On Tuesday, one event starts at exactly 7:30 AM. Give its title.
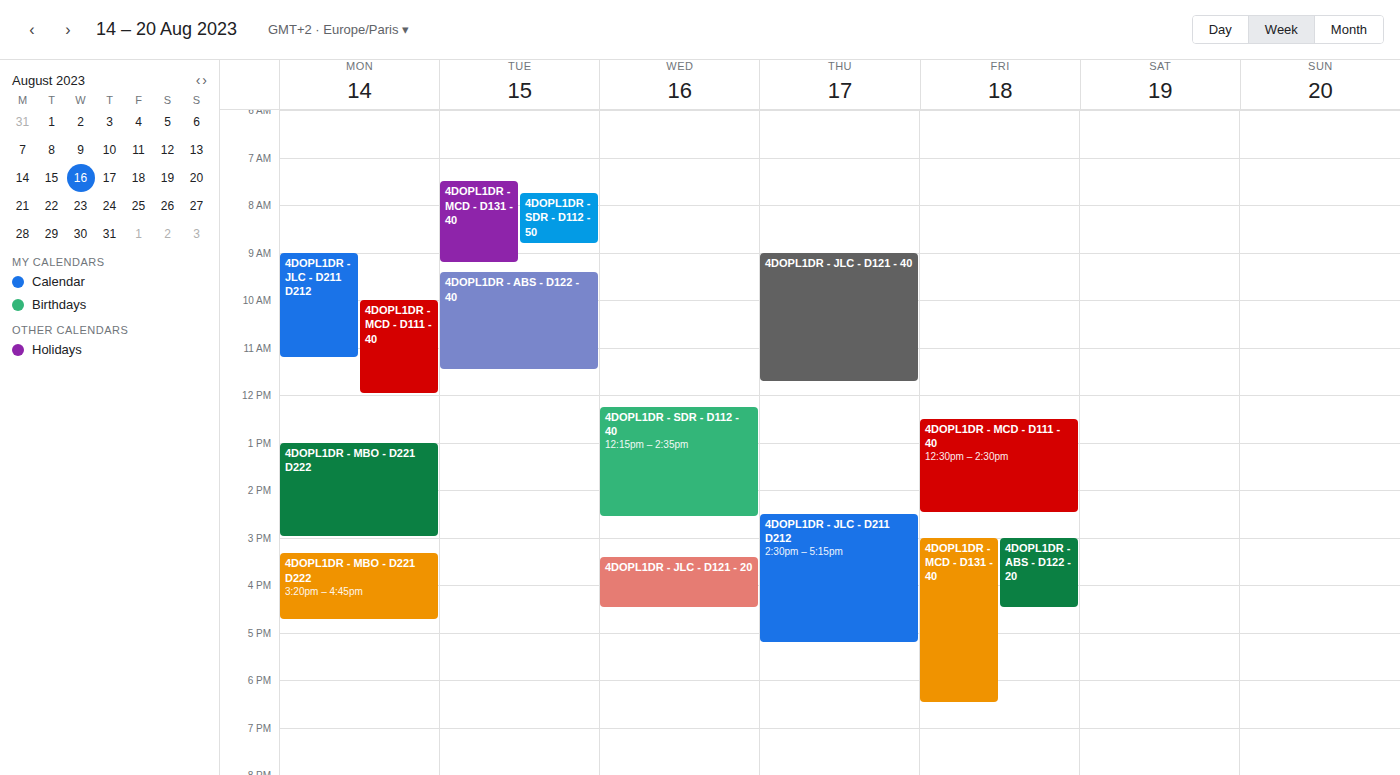
"4DOPL1DR - MCD - D131 - 40"